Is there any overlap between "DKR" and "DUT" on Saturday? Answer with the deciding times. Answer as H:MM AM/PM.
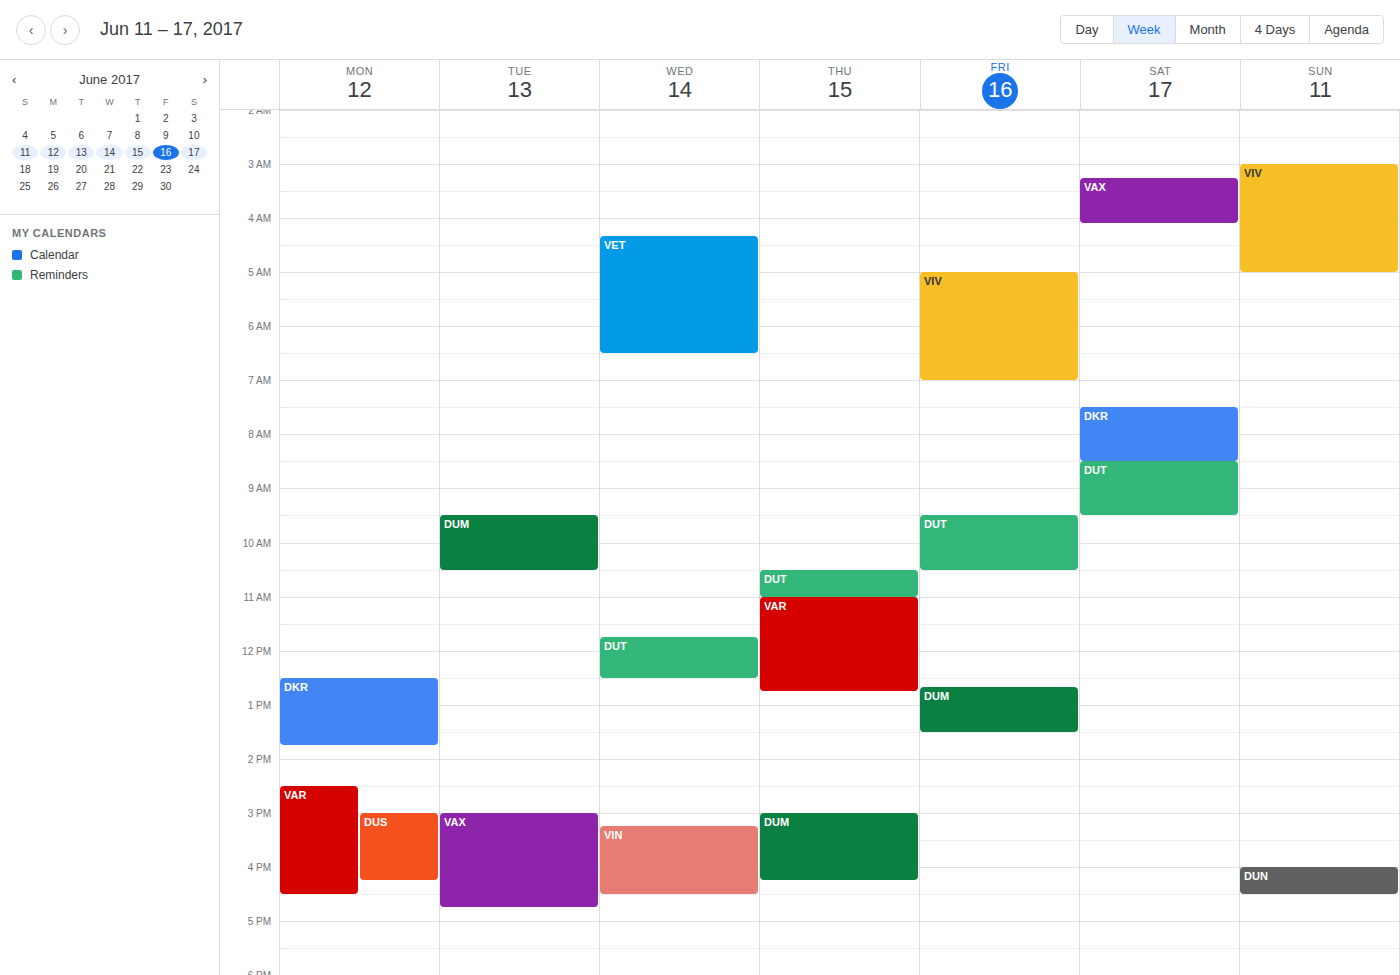
"DKR" ends at 8:30 AM, exactly when "DUT" starts -- they touch but do not overlap.